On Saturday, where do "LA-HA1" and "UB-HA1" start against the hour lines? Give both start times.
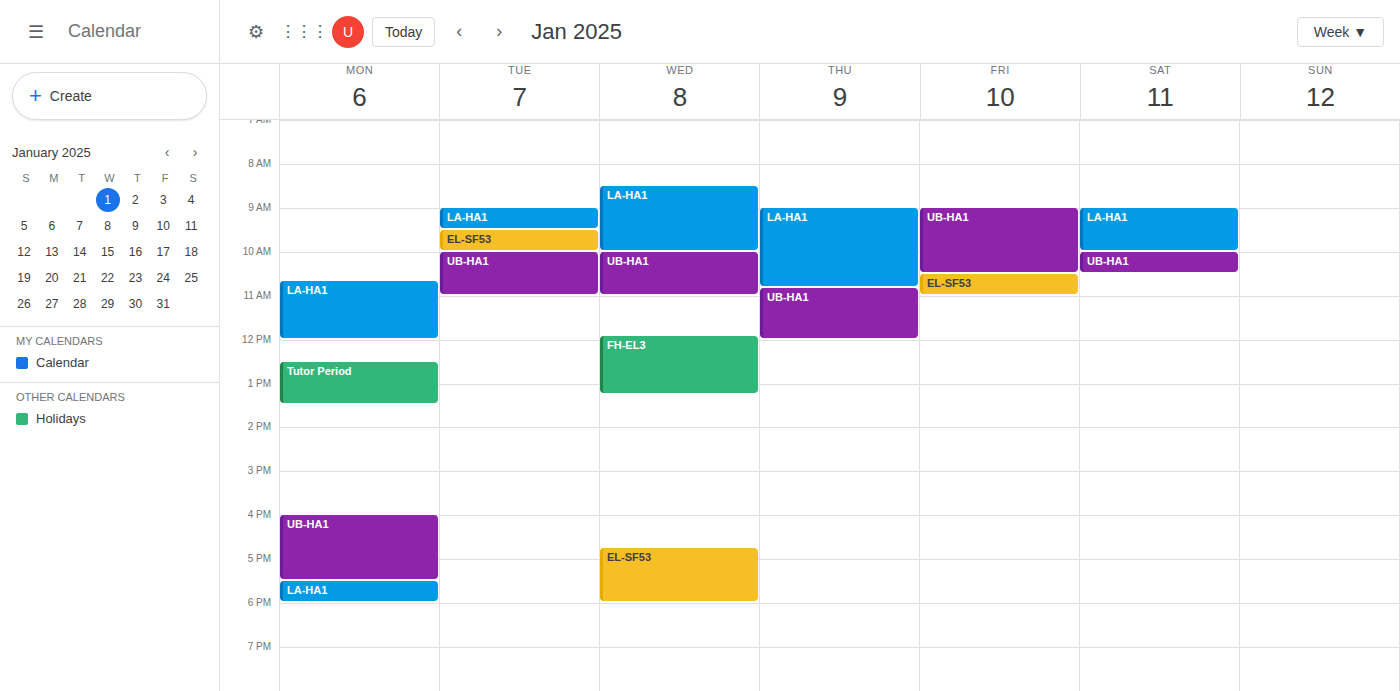
"LA-HA1": 09:00, exactly on the 09:00 line. "UB-HA1": 10:00, exactly on the 10:00 line.